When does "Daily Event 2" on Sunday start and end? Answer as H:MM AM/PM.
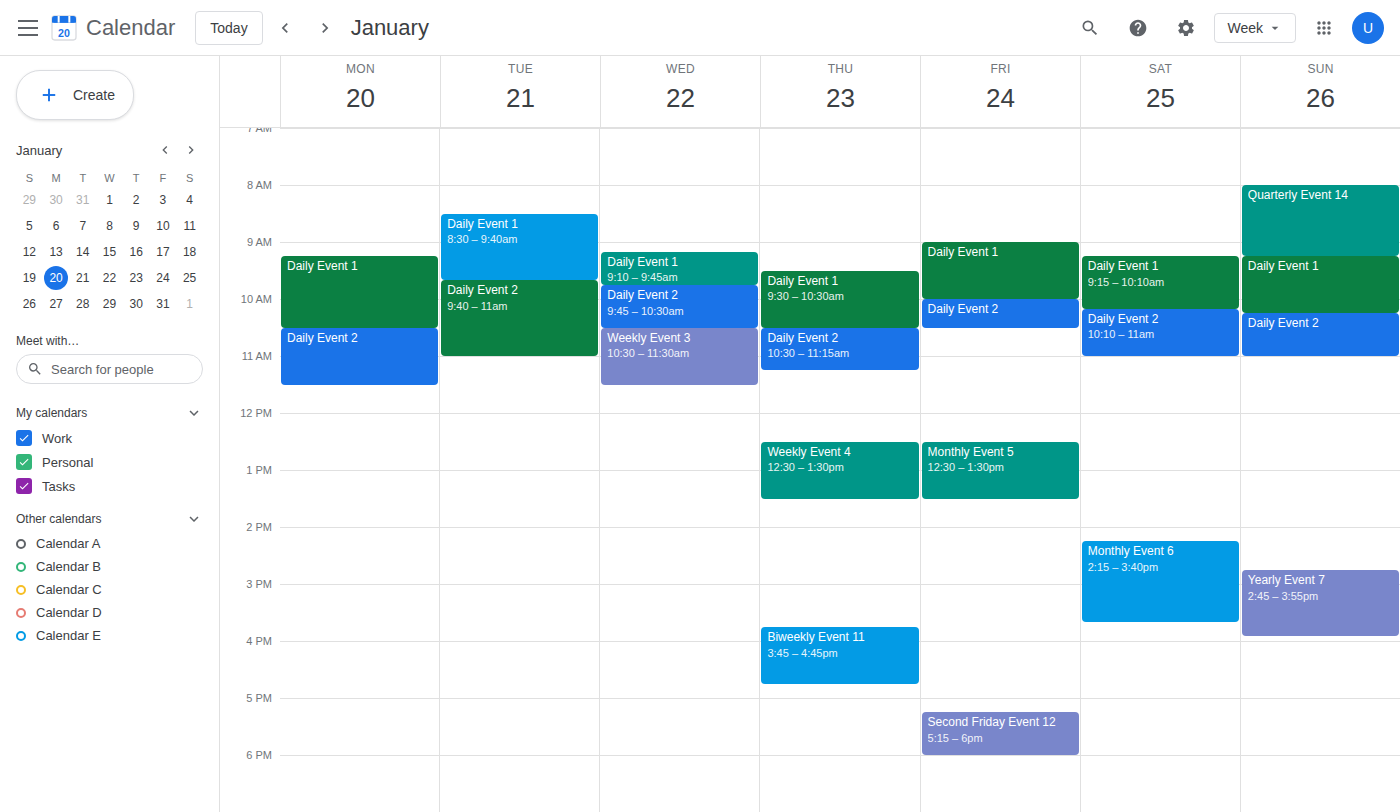
10:15 AM to 11:00 AM